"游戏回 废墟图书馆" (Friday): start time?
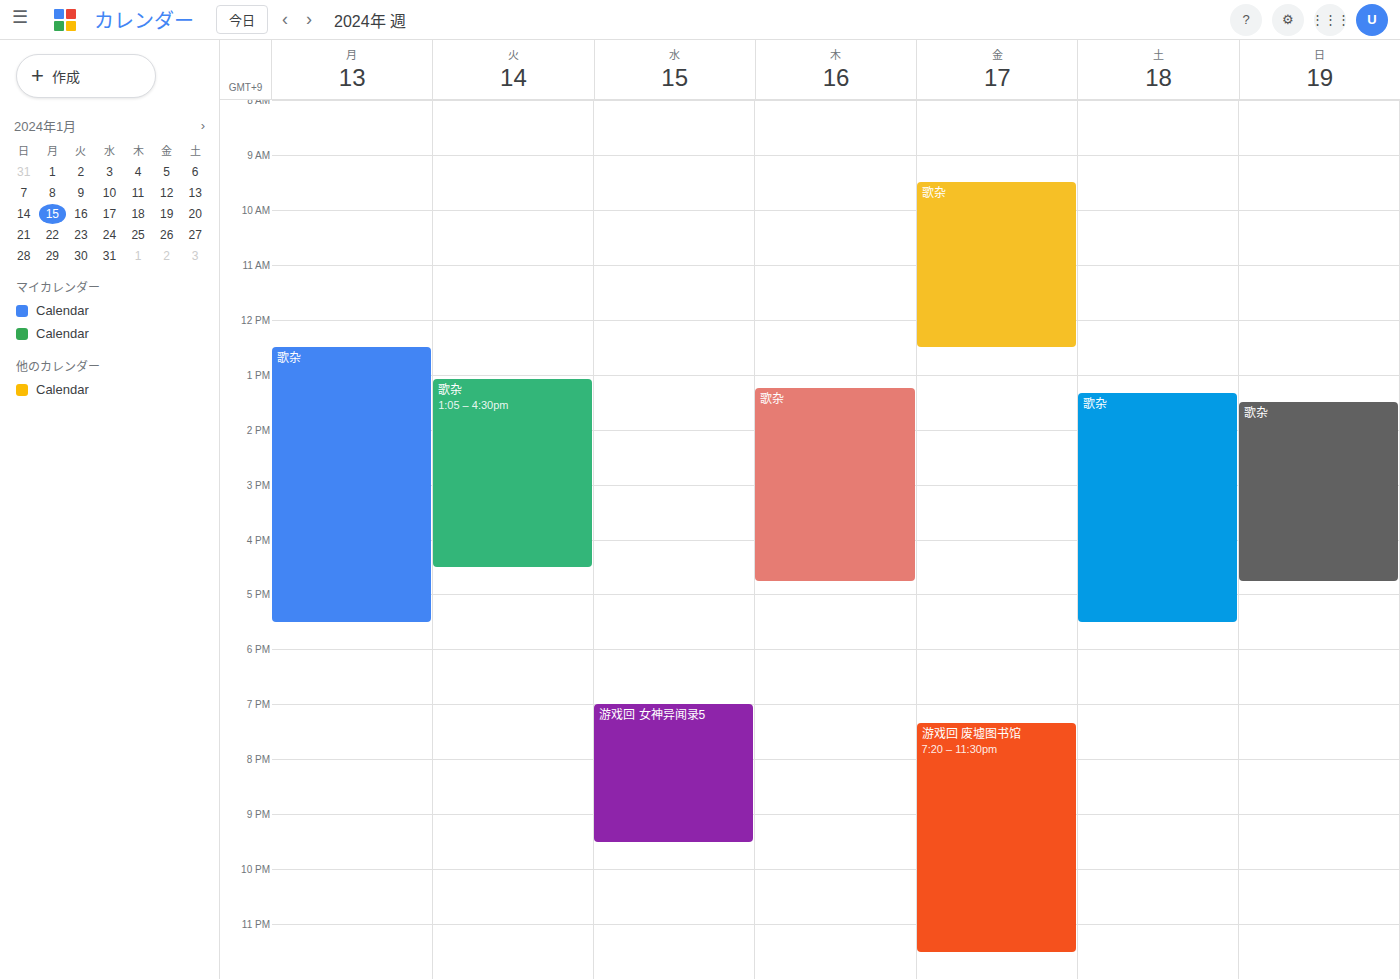
7:20 PM